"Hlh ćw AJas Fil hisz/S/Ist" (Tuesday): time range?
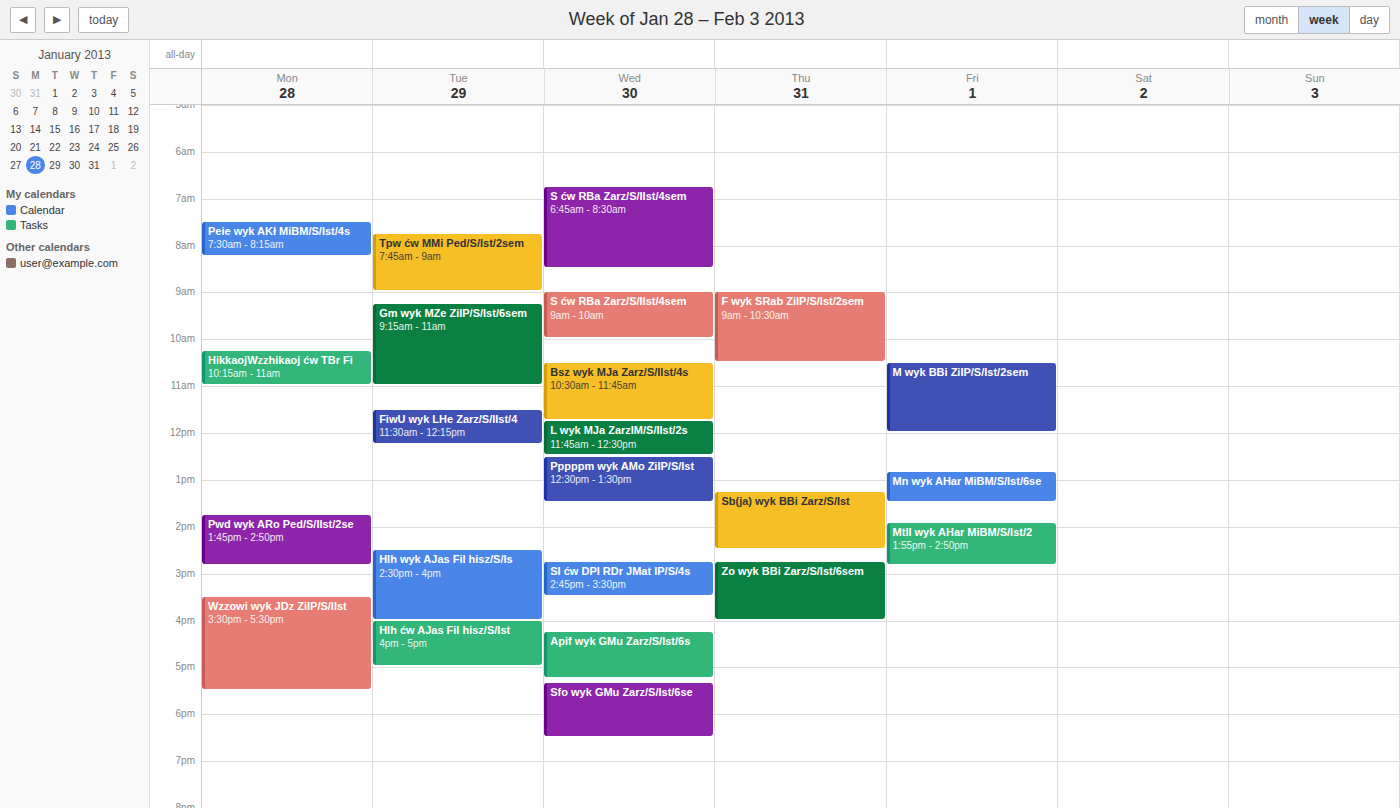
16:00 to 17:00